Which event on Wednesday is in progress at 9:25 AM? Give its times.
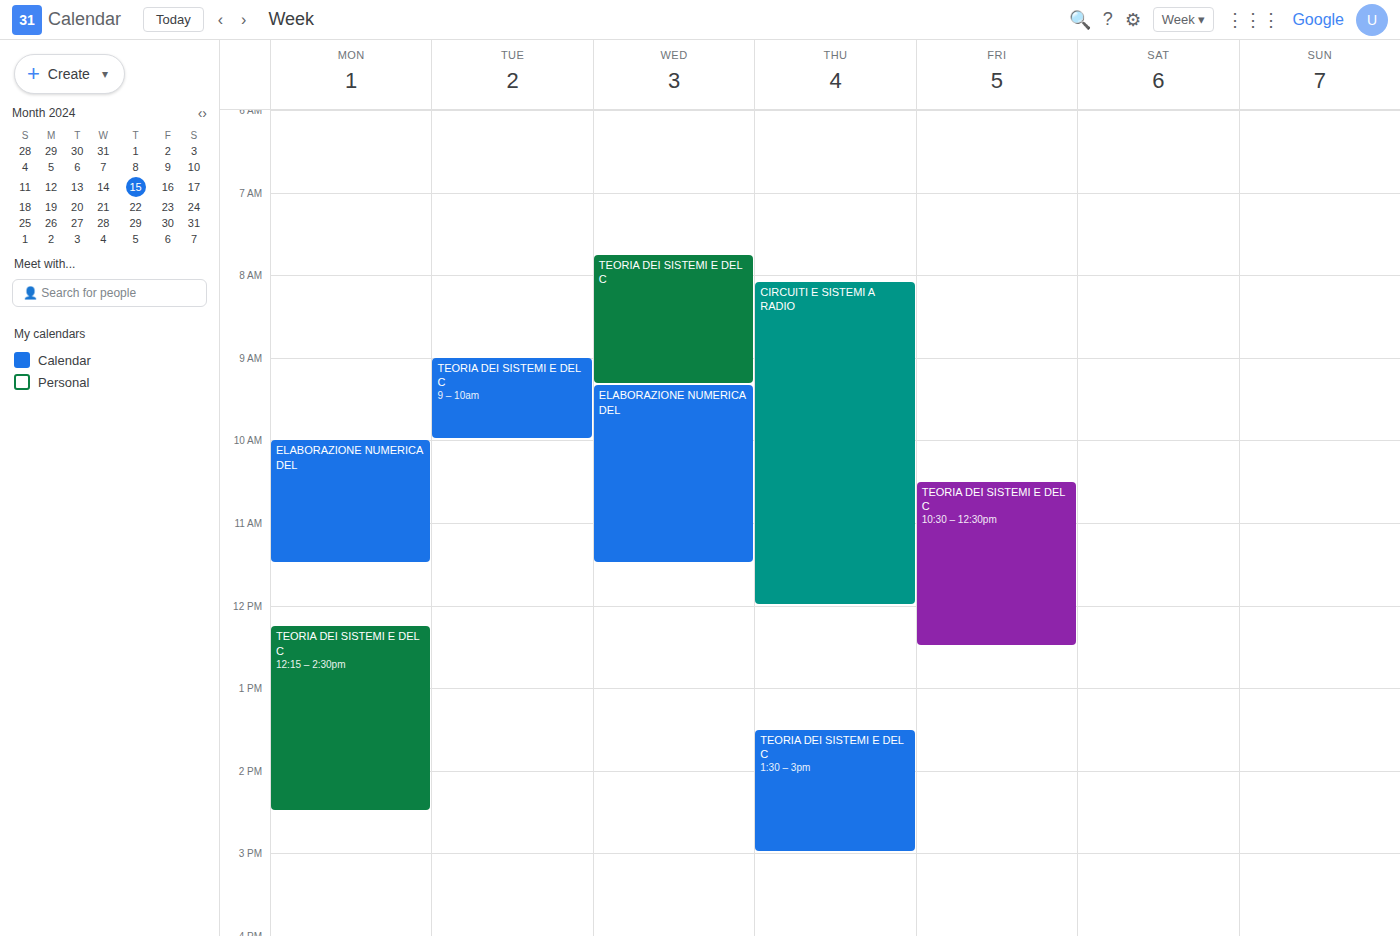
"ELABORAZIONE NUMERICA DEL", 9:20 AM to 11:30 AM